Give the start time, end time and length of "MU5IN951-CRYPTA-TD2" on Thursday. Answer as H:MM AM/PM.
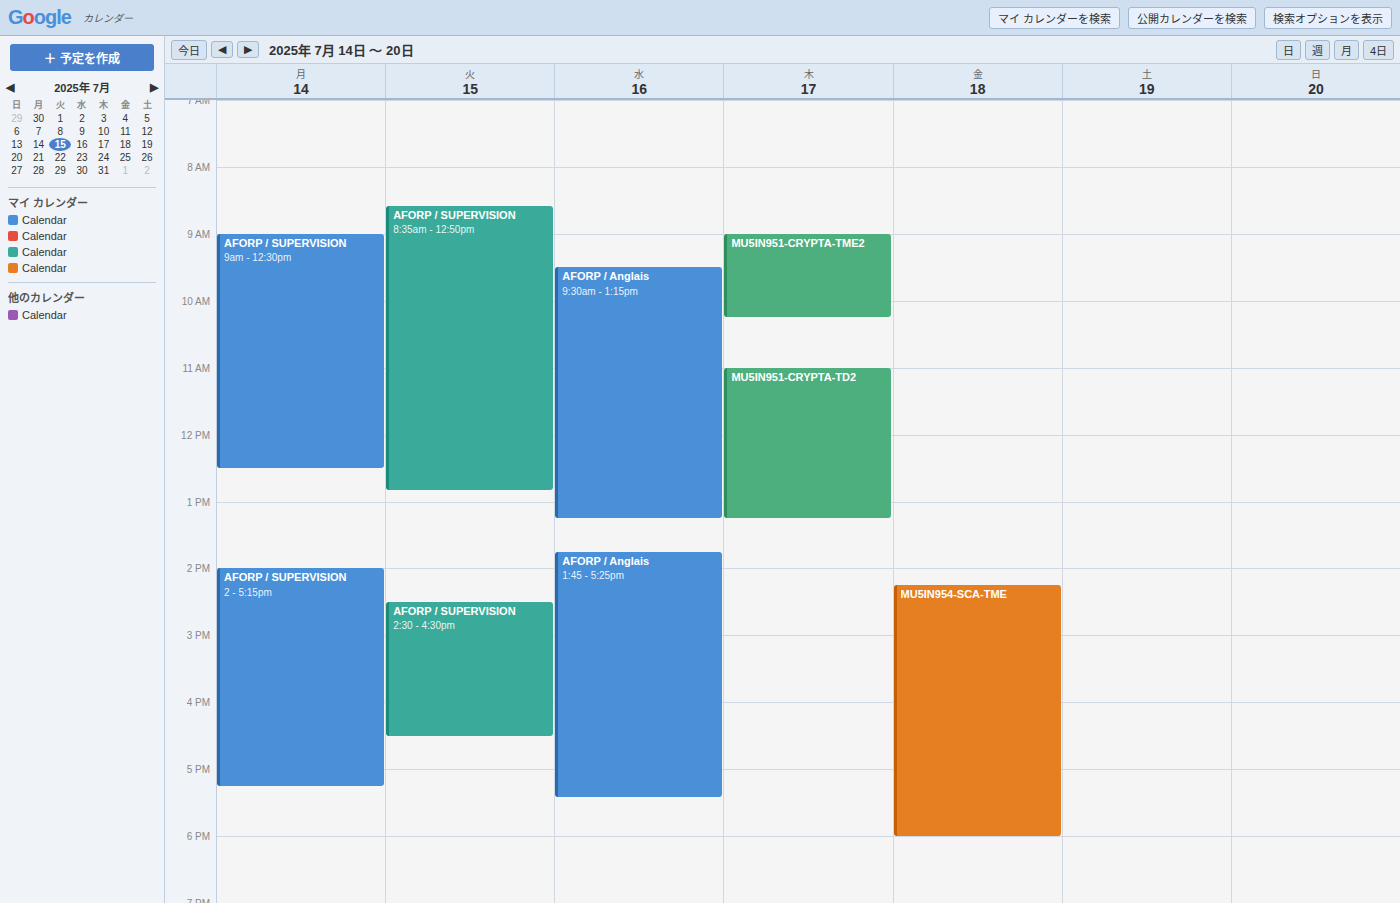
11:00 AM to 1:15 PM, 2 hours 15 minutes